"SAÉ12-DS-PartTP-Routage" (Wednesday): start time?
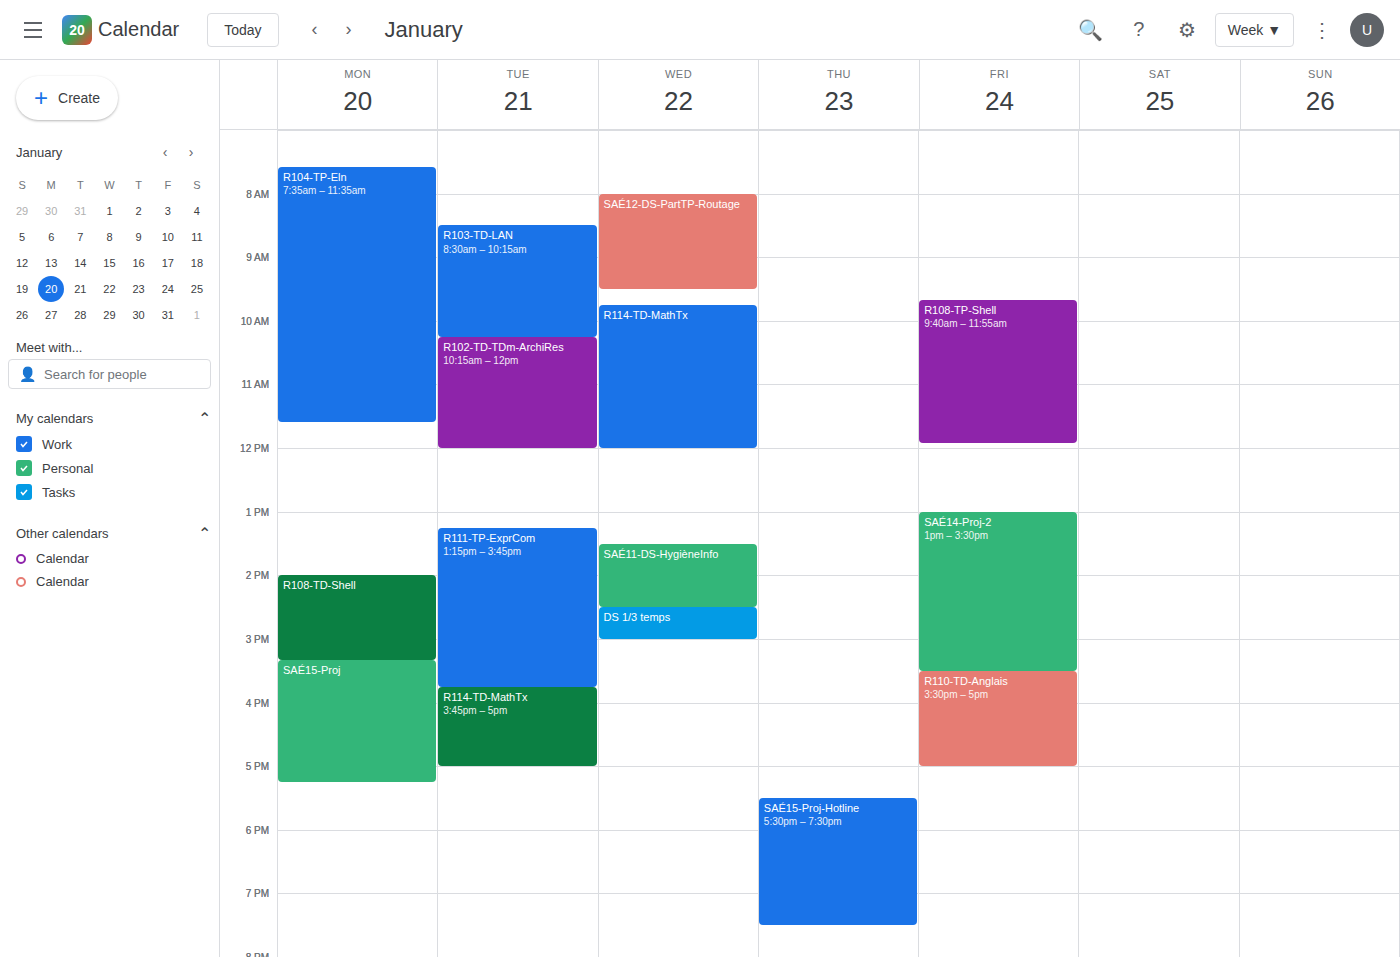
8:00 AM